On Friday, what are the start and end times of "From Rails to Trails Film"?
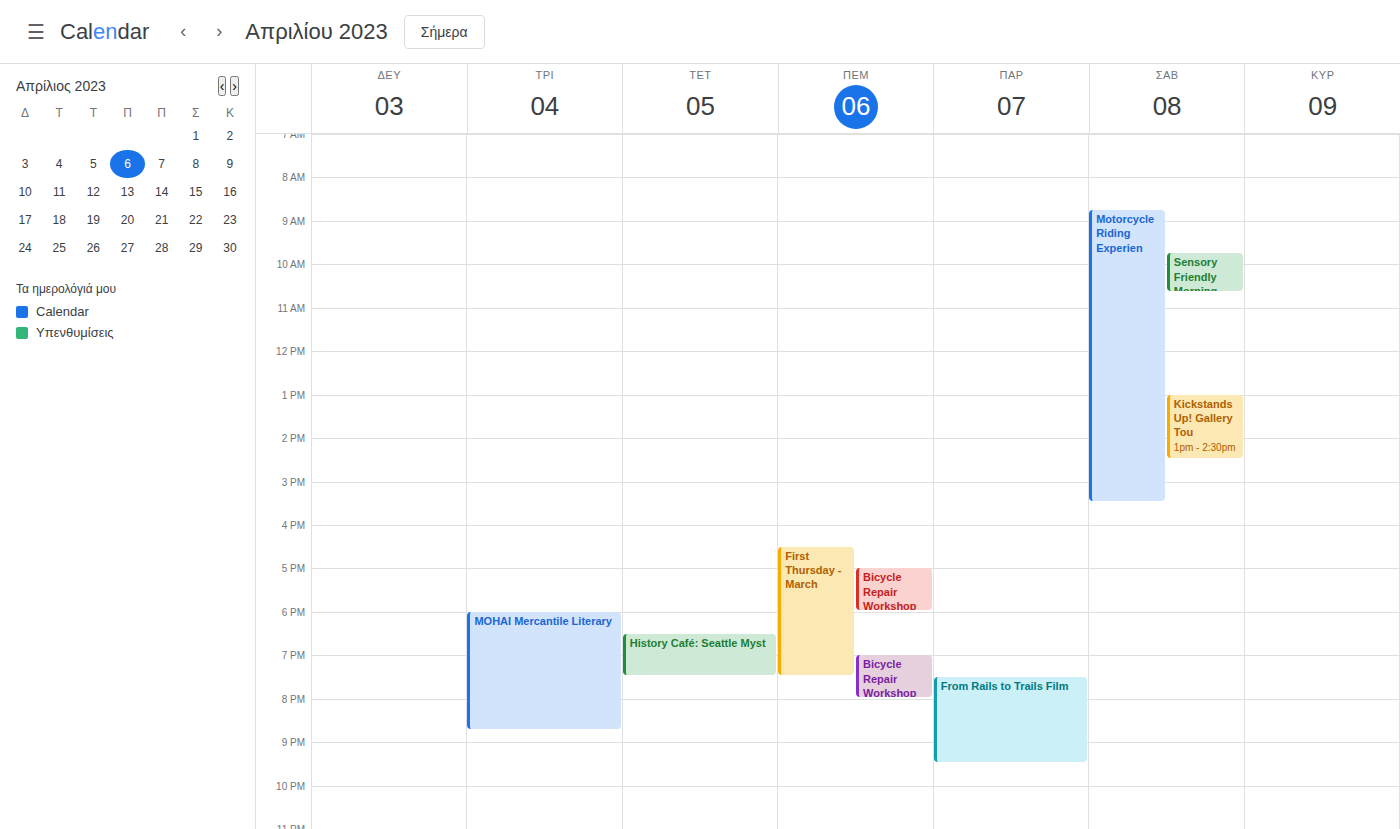
7:30 PM to 9:30 PM